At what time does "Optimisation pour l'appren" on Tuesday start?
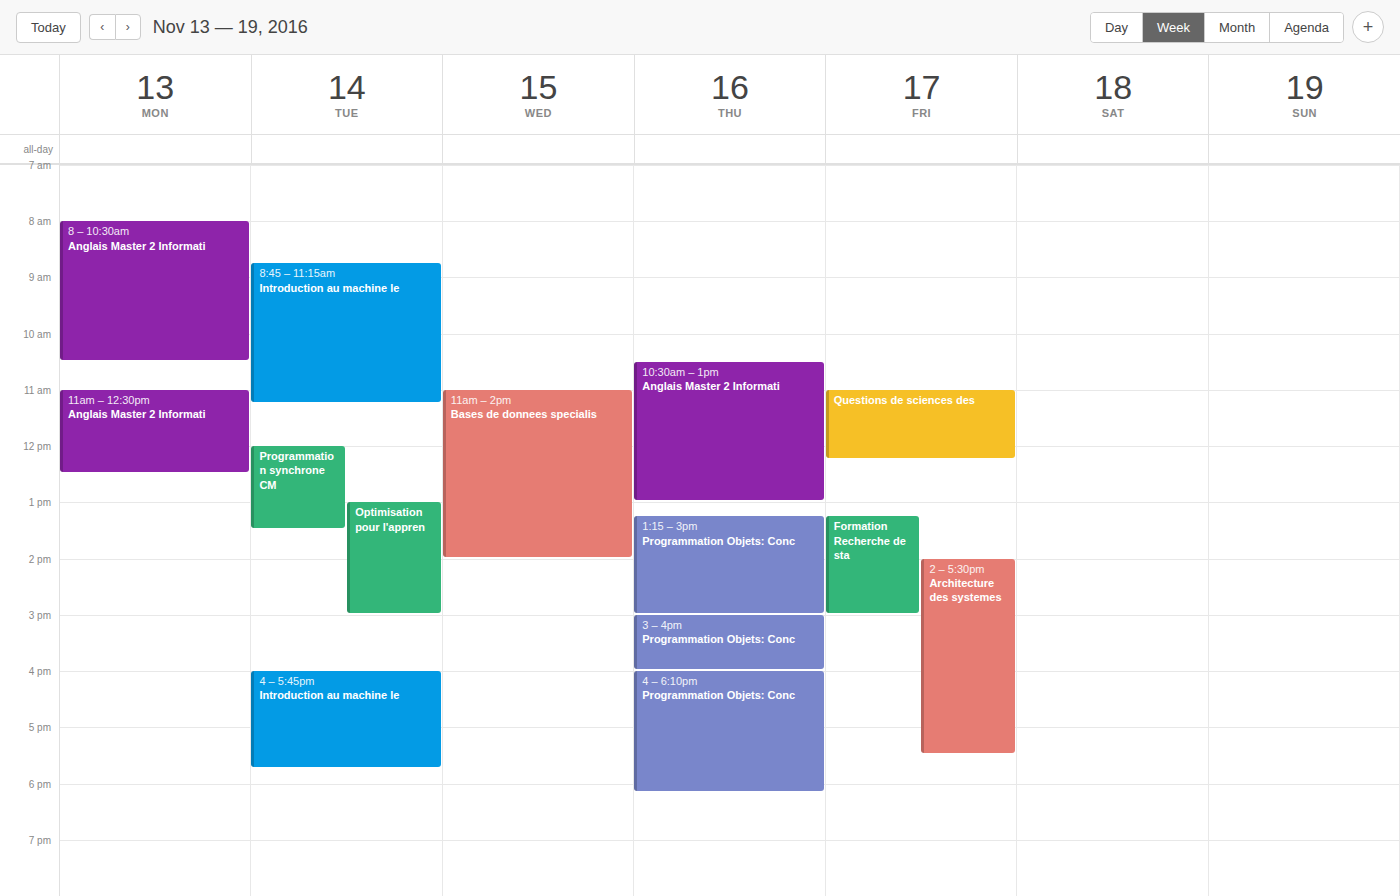
1:00 PM